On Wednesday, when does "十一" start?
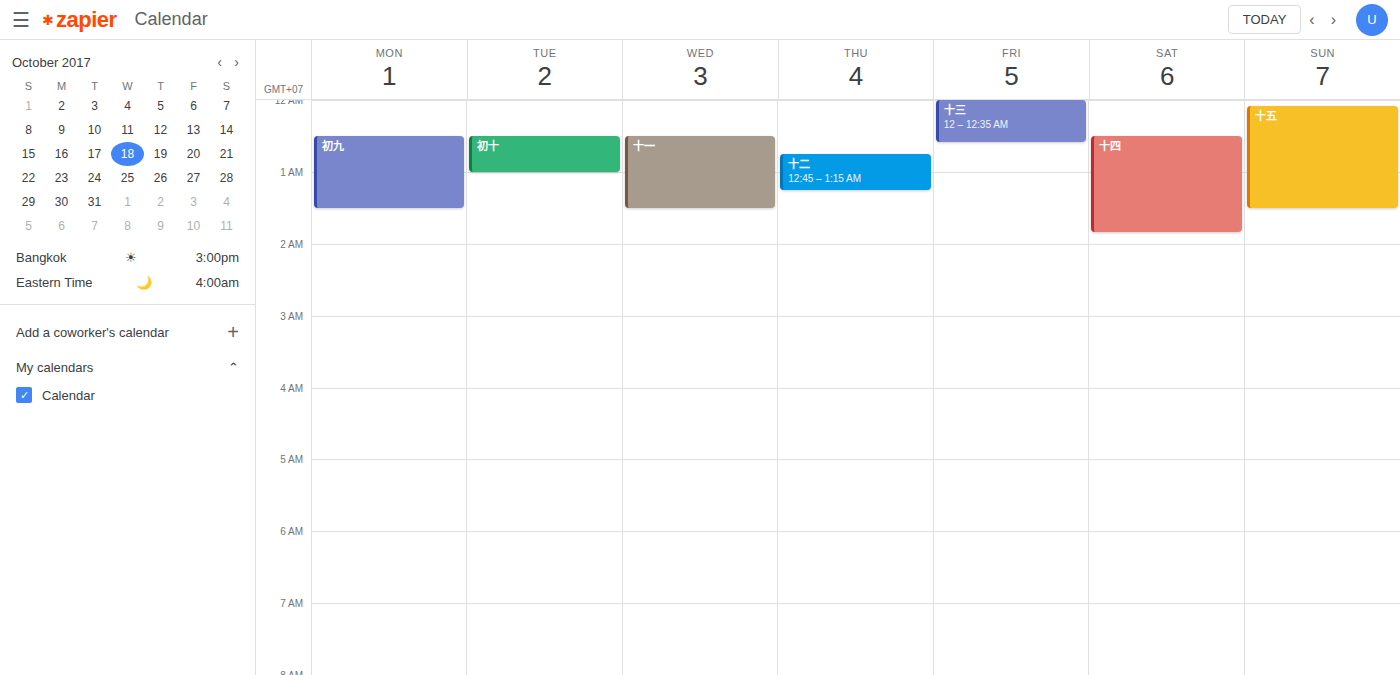
12:30 AM